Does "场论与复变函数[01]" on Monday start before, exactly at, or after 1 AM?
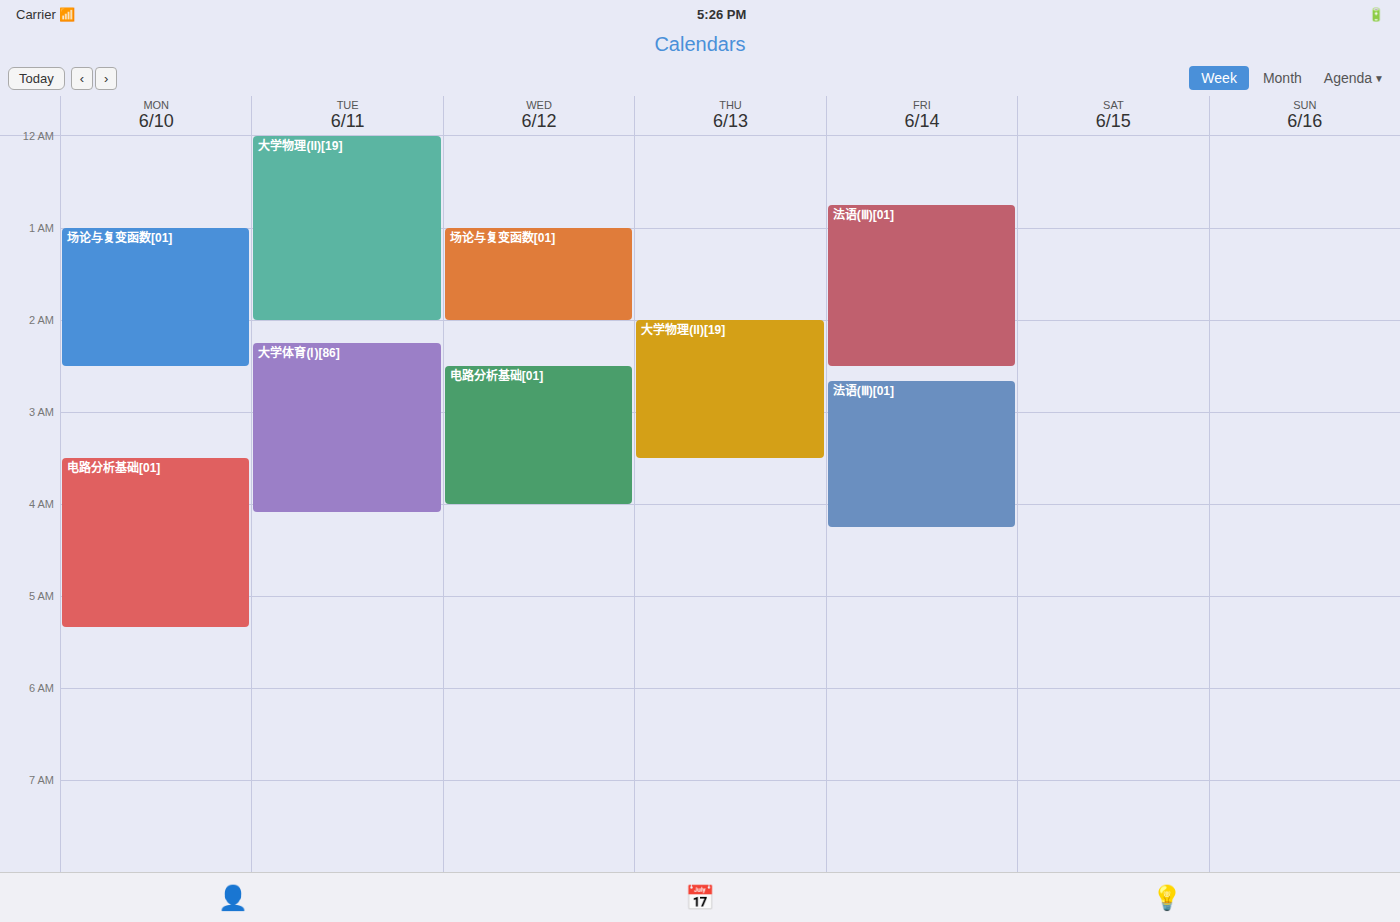
1:00 AM -- exactly at 1 AM, on the 1 AM line.